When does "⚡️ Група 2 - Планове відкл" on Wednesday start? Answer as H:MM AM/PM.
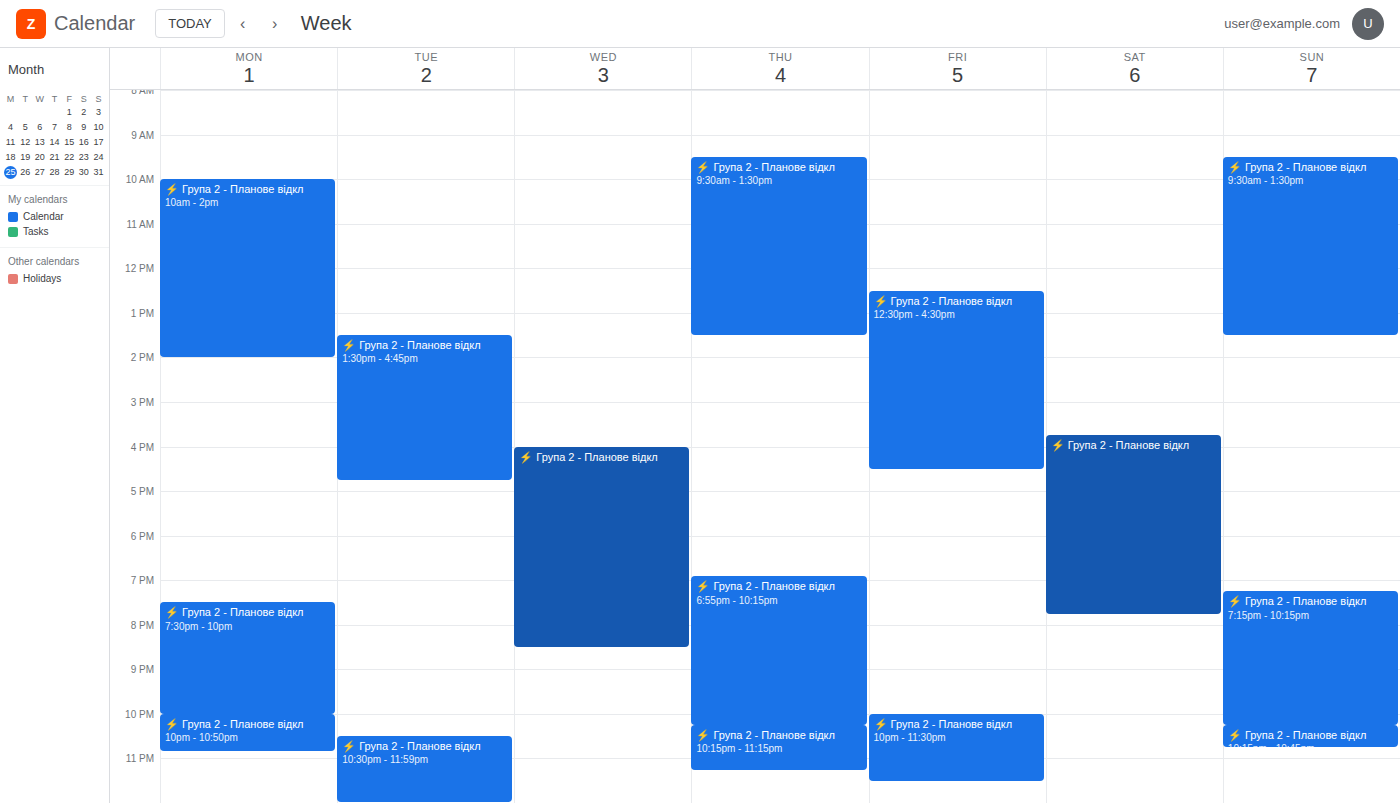
4:00 PM